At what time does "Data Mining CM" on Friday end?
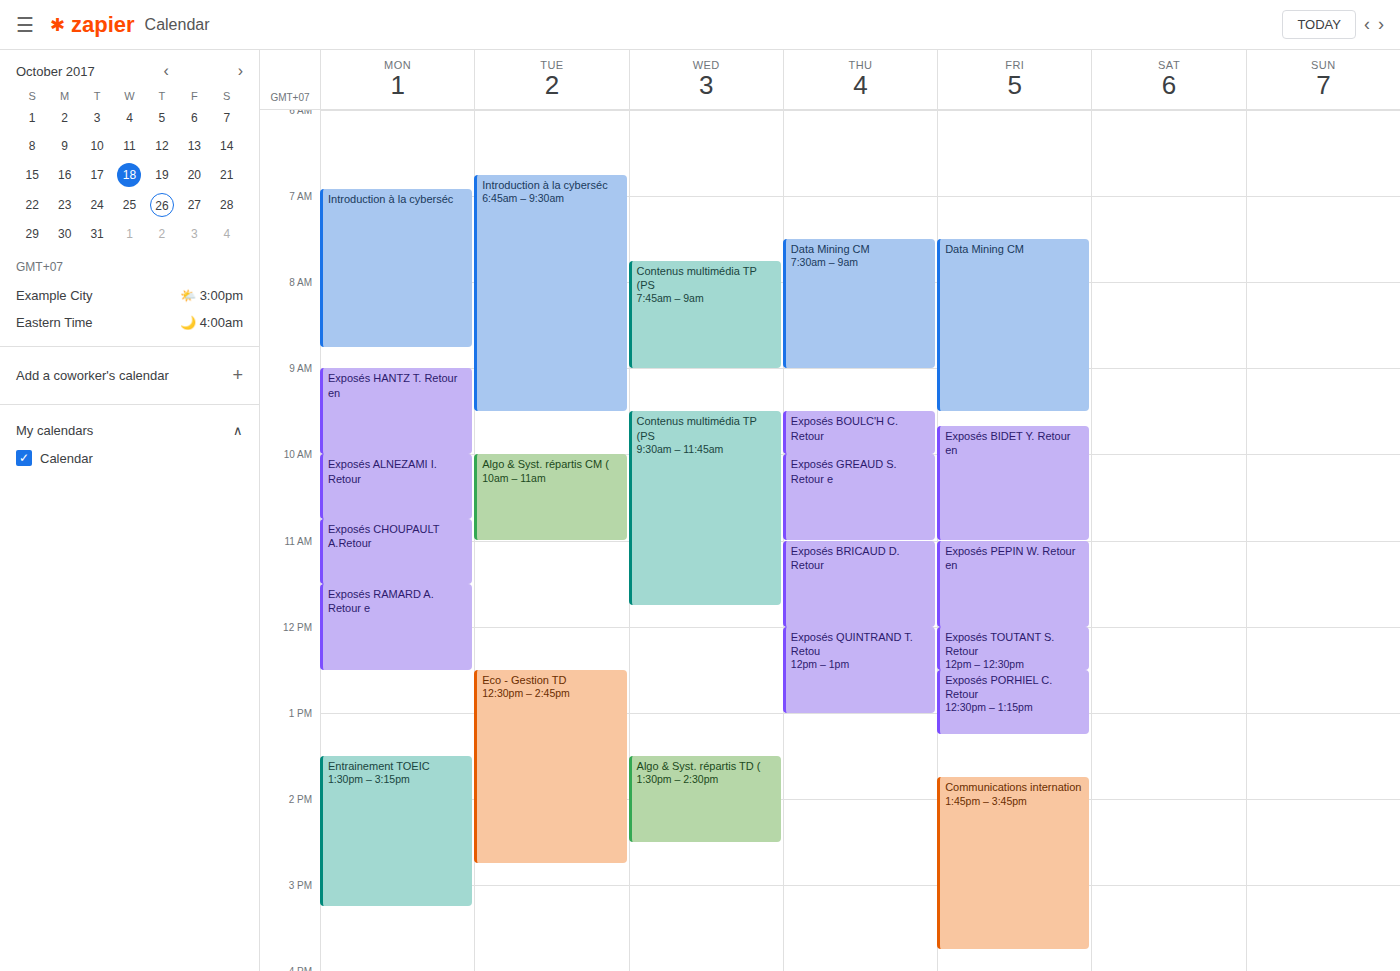
9:30 AM